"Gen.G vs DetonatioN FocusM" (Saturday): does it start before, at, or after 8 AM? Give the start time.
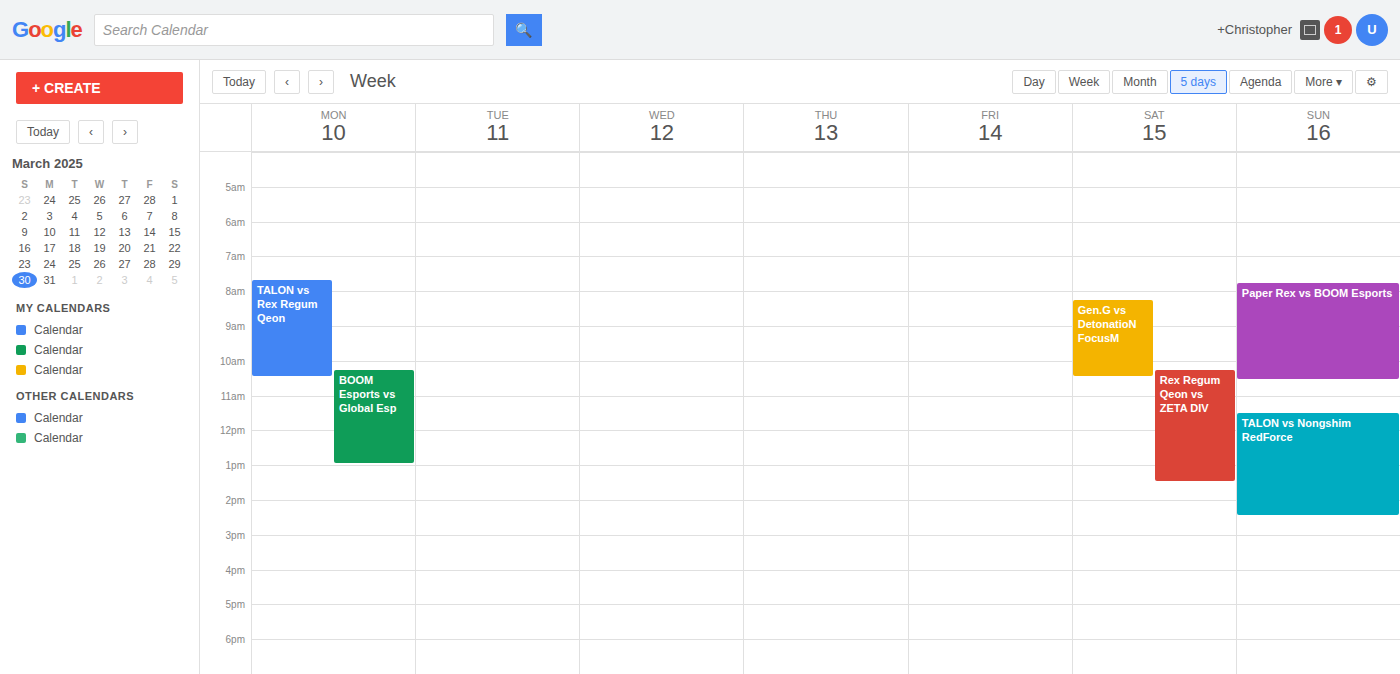
8:15 AM -- after 8 AM, 15 minutes below the 8 AM line.